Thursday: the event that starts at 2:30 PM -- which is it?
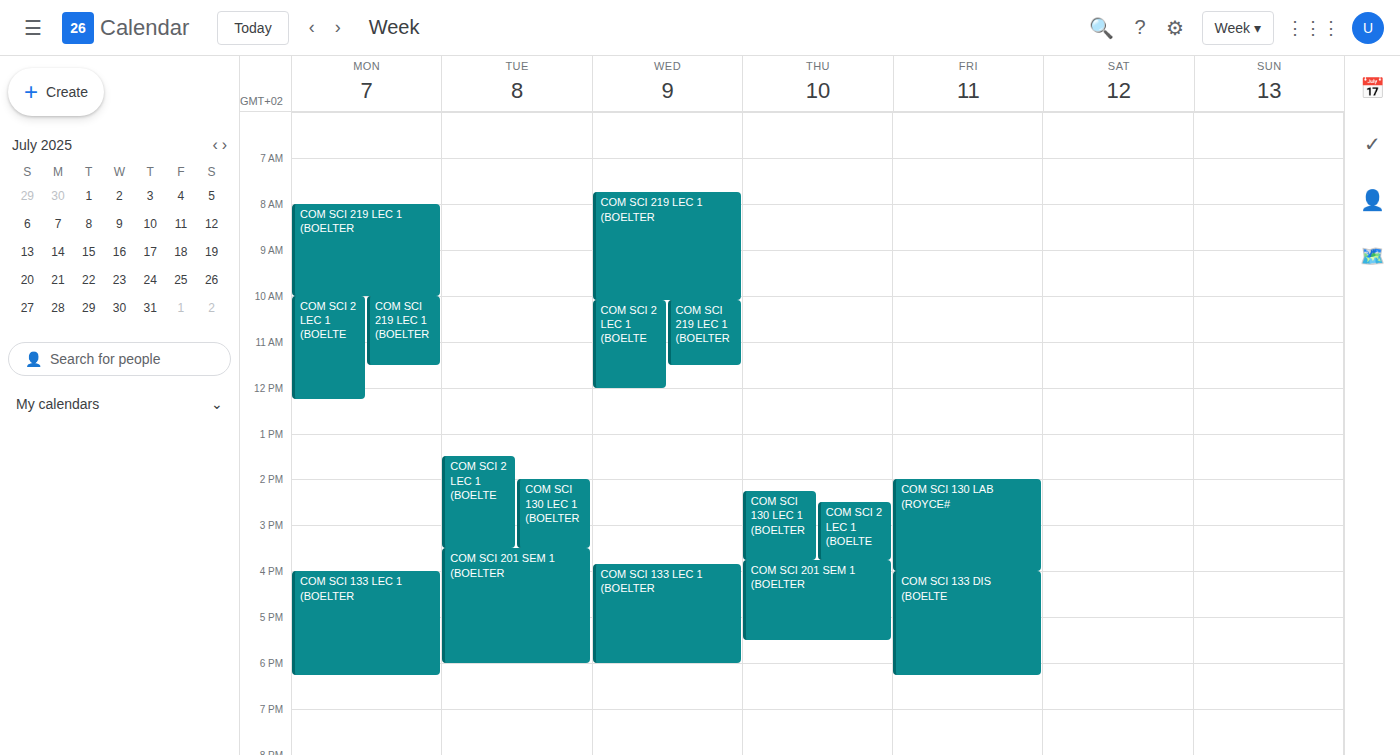
"COM SCI 2 LEC 1 (BOELTE"